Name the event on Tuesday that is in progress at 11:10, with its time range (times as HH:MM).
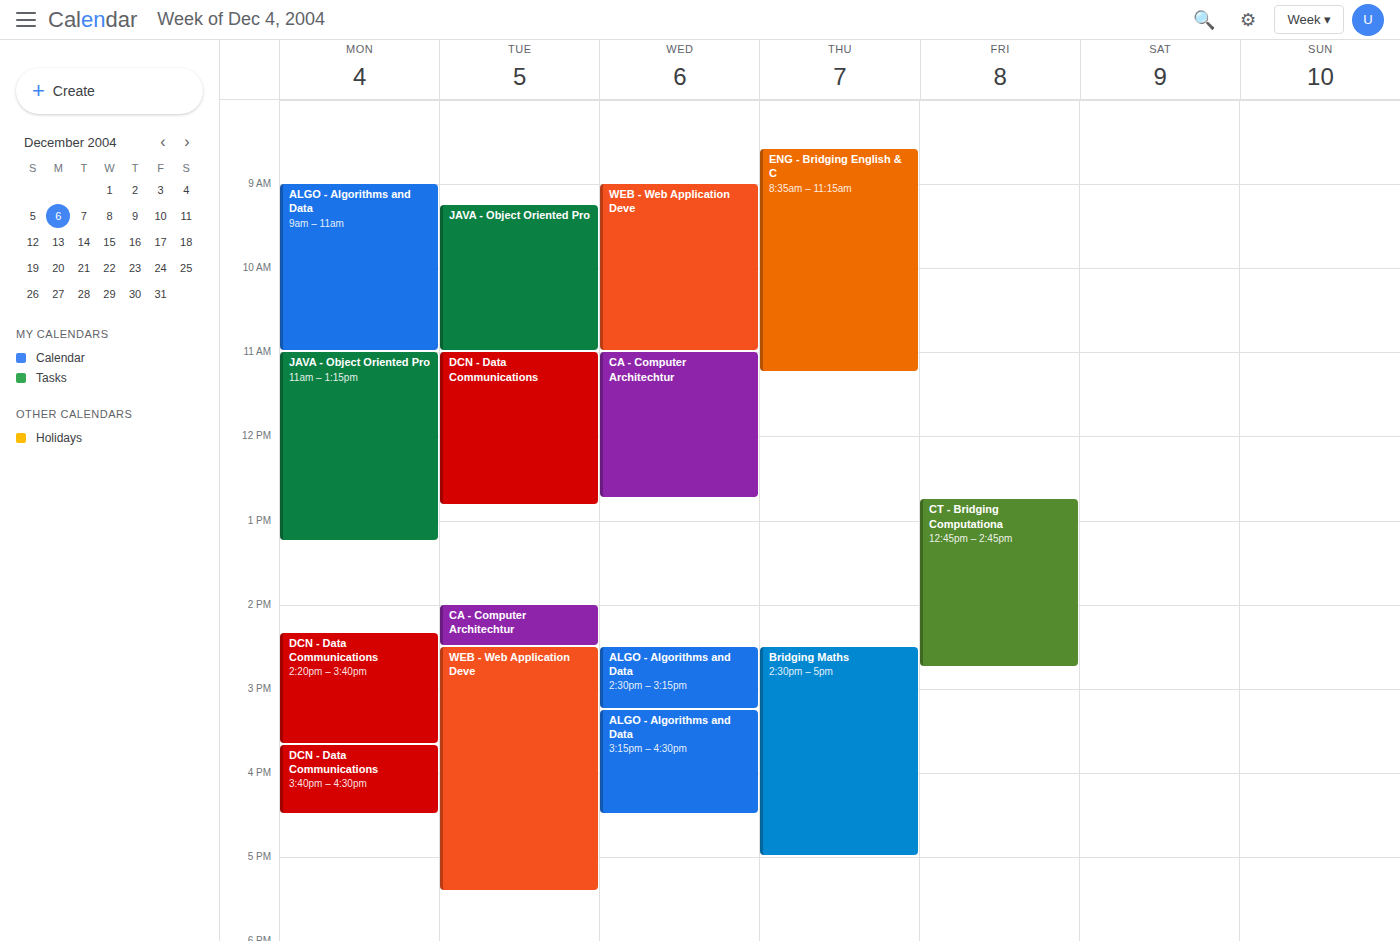
"DCN - Data Communications", 11:00 to 12:50